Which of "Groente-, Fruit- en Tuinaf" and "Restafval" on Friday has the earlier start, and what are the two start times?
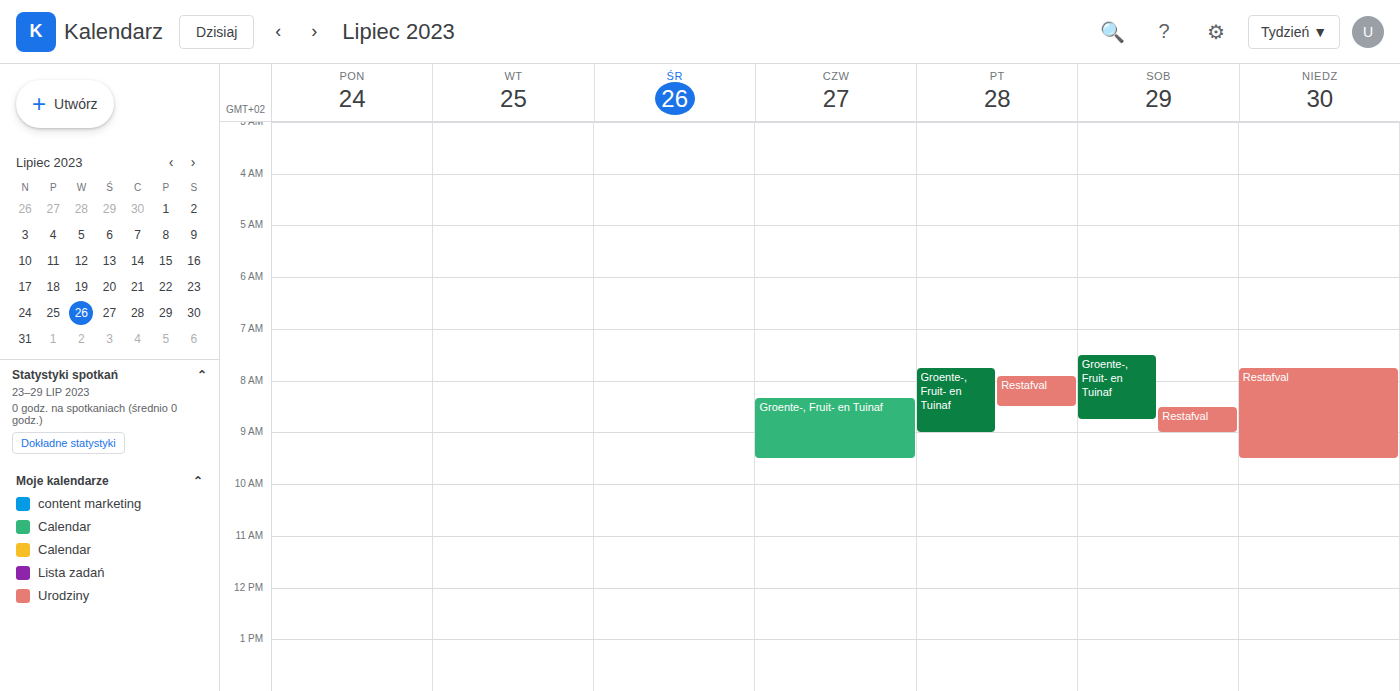
"Groente-, Fruit- en Tuinaf" 7:45 AM; "Restafval" 7:55 AM.